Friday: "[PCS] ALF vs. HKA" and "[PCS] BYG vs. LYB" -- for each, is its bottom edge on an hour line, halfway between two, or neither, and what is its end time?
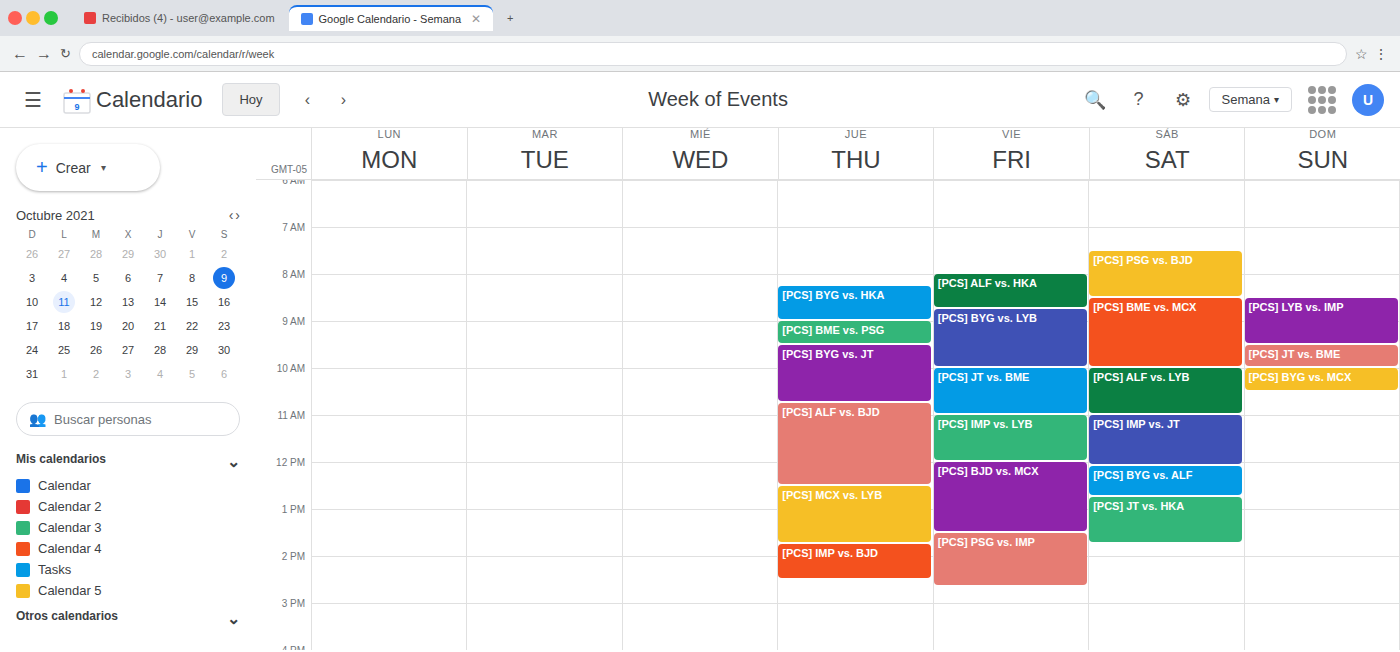
"[PCS] ALF vs. HKA": 8:45 AM, neither: three quarters of the way from the 8 AM line to the 9 AM line. "[PCS] BYG vs. LYB": 10:00 AM, exactly on the 10 AM line.